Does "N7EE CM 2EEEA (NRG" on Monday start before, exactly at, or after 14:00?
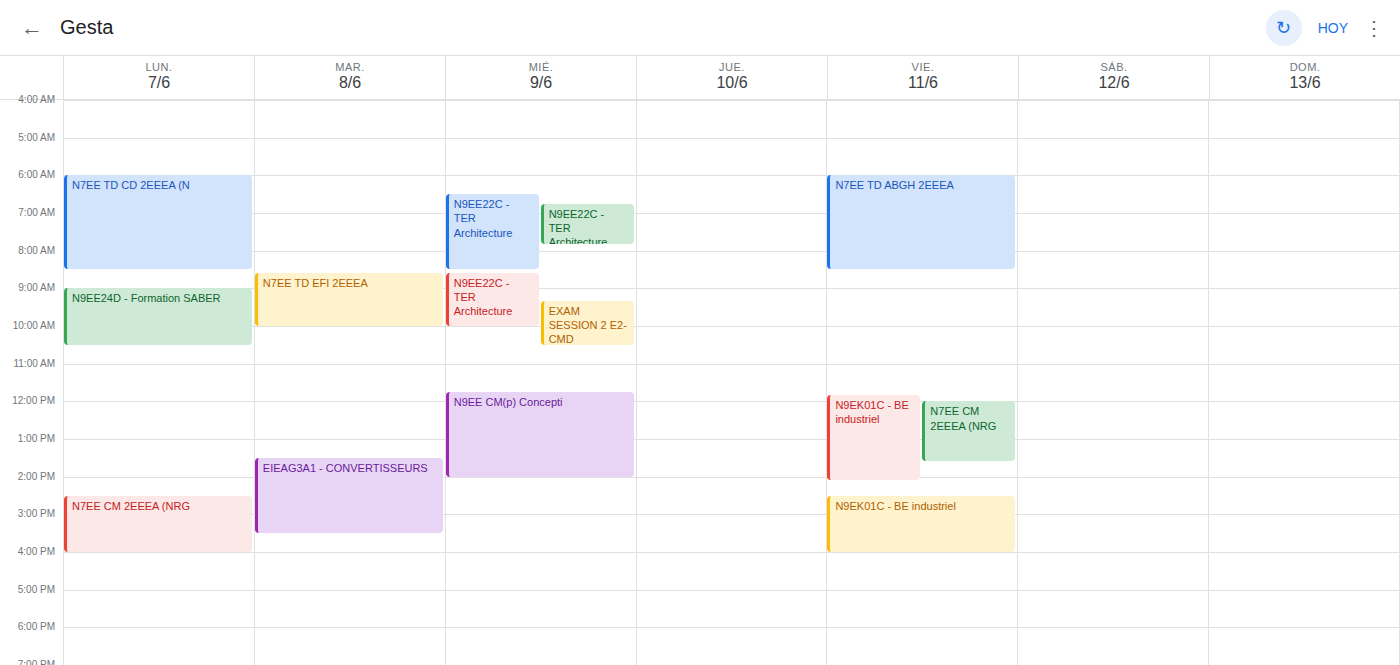
14:30 -- after 14:00, 30 minutes below the 14:00 line.